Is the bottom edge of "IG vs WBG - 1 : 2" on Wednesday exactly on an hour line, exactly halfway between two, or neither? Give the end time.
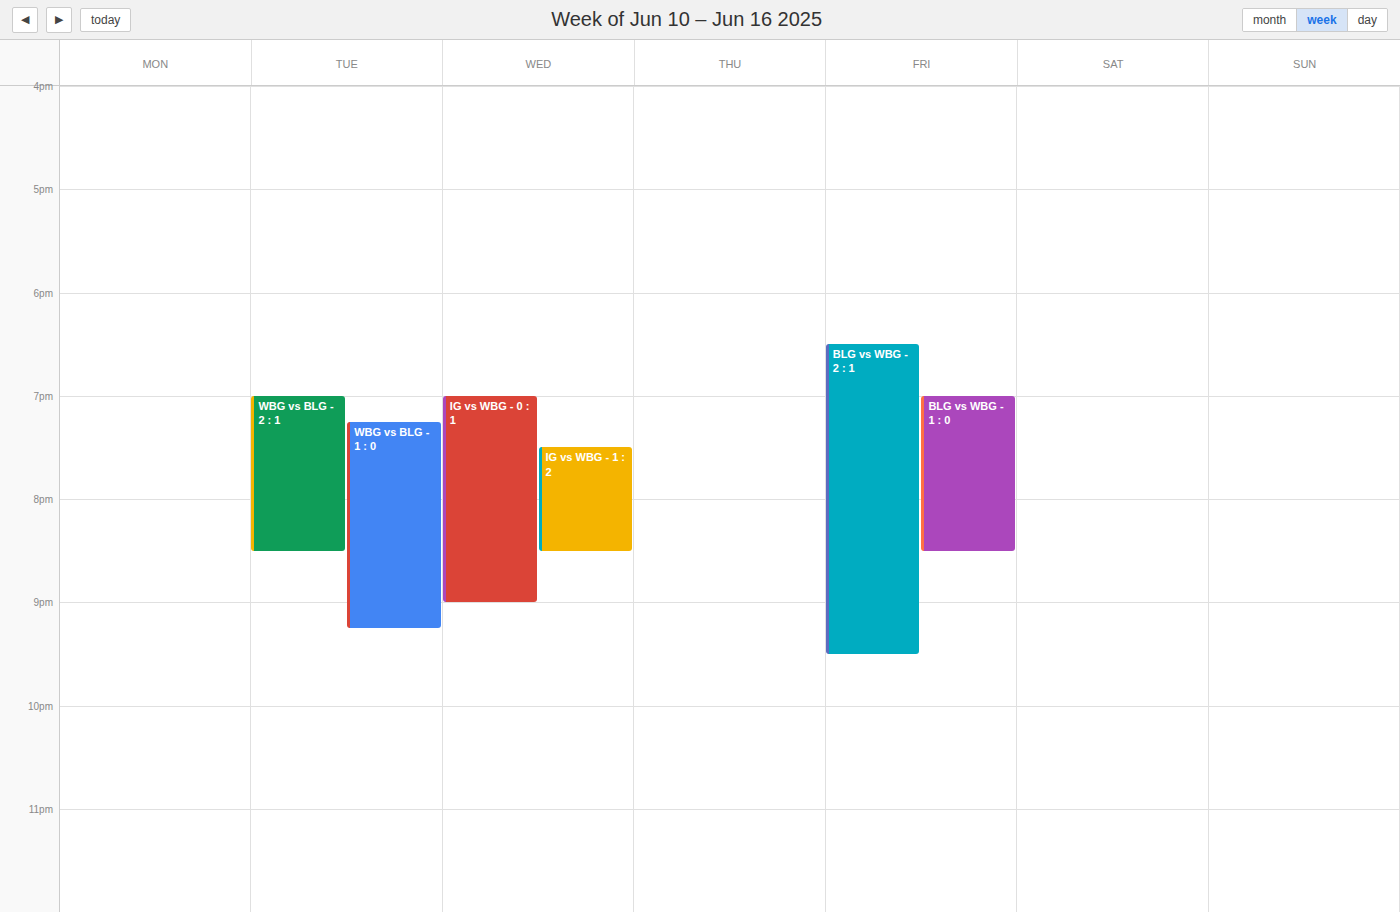
20:30 -- halfway between the 20:00 and 21:00 lines.